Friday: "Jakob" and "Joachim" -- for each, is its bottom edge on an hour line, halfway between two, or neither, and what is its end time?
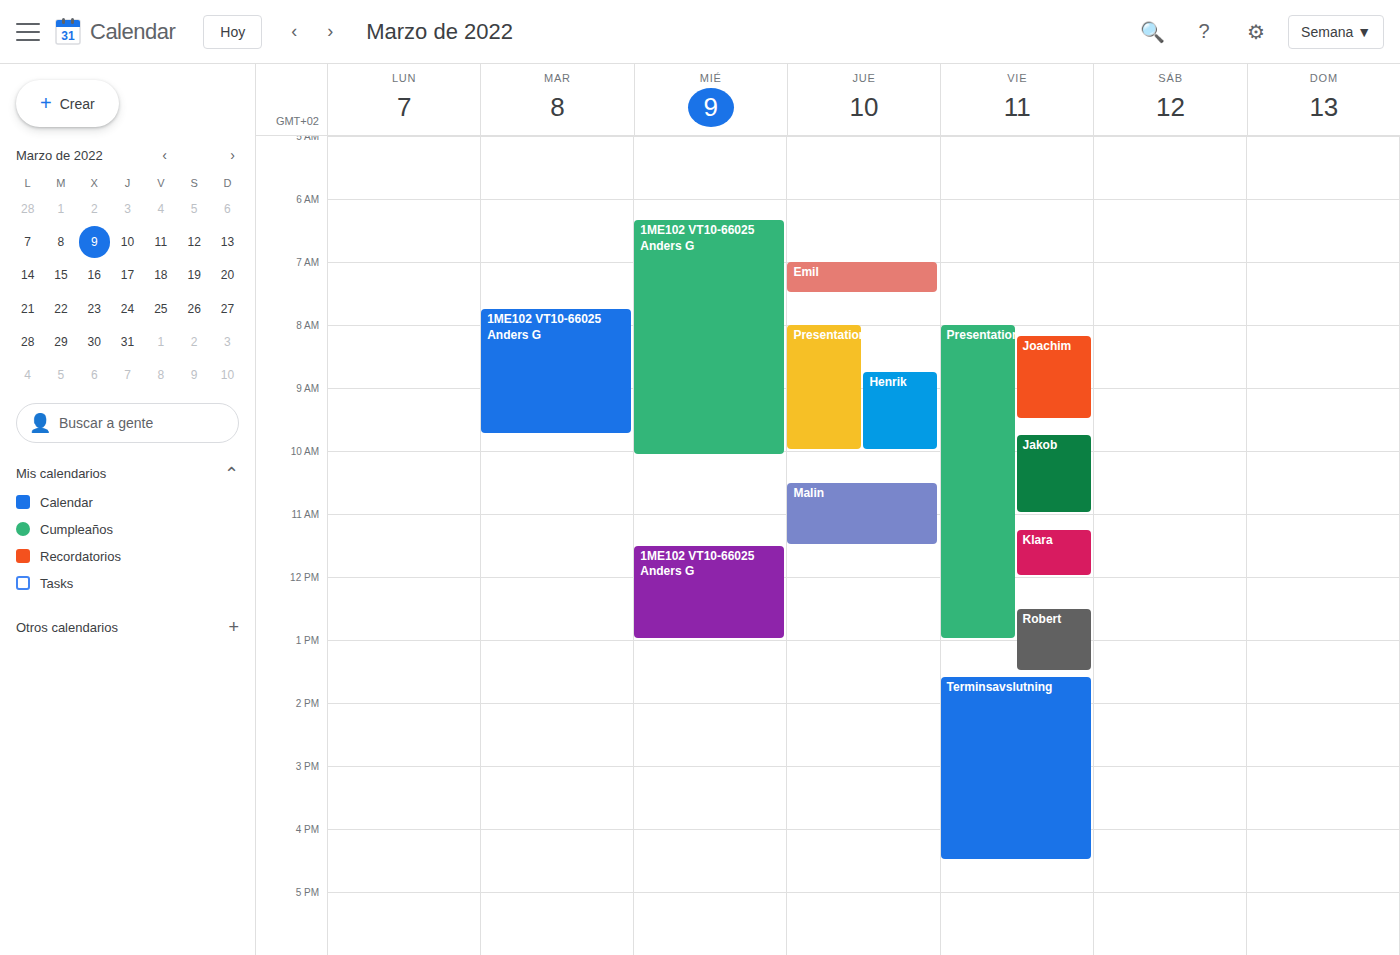
"Jakob": 11:00, exactly on the 11:00 line. "Joachim": 09:30, halfway between the 09:00 and 10:00 lines.